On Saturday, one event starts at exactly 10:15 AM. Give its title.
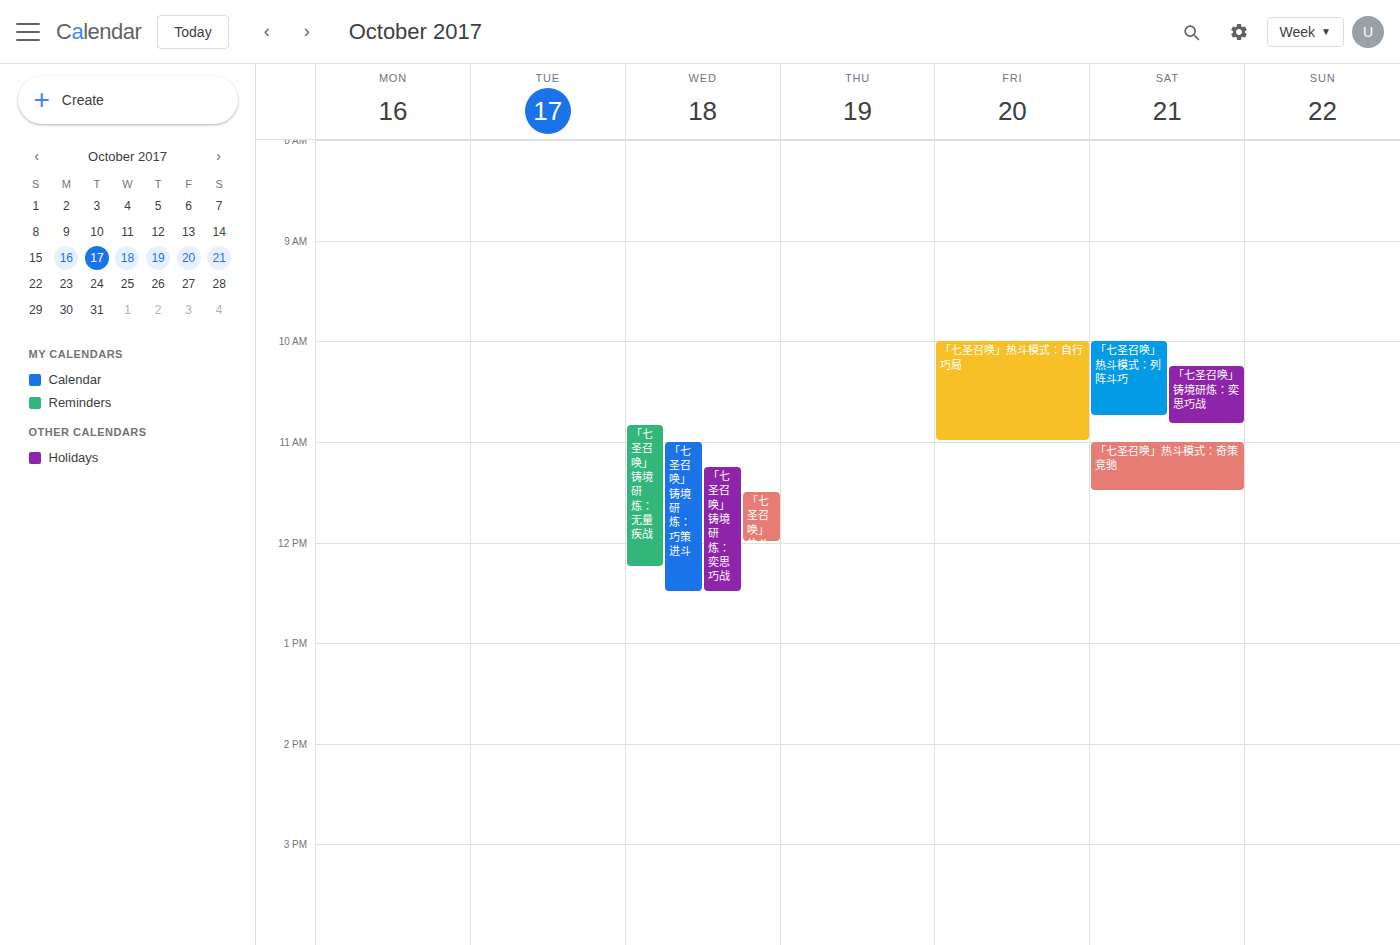
"「七圣召唤」铸境研炼：奕思巧战"